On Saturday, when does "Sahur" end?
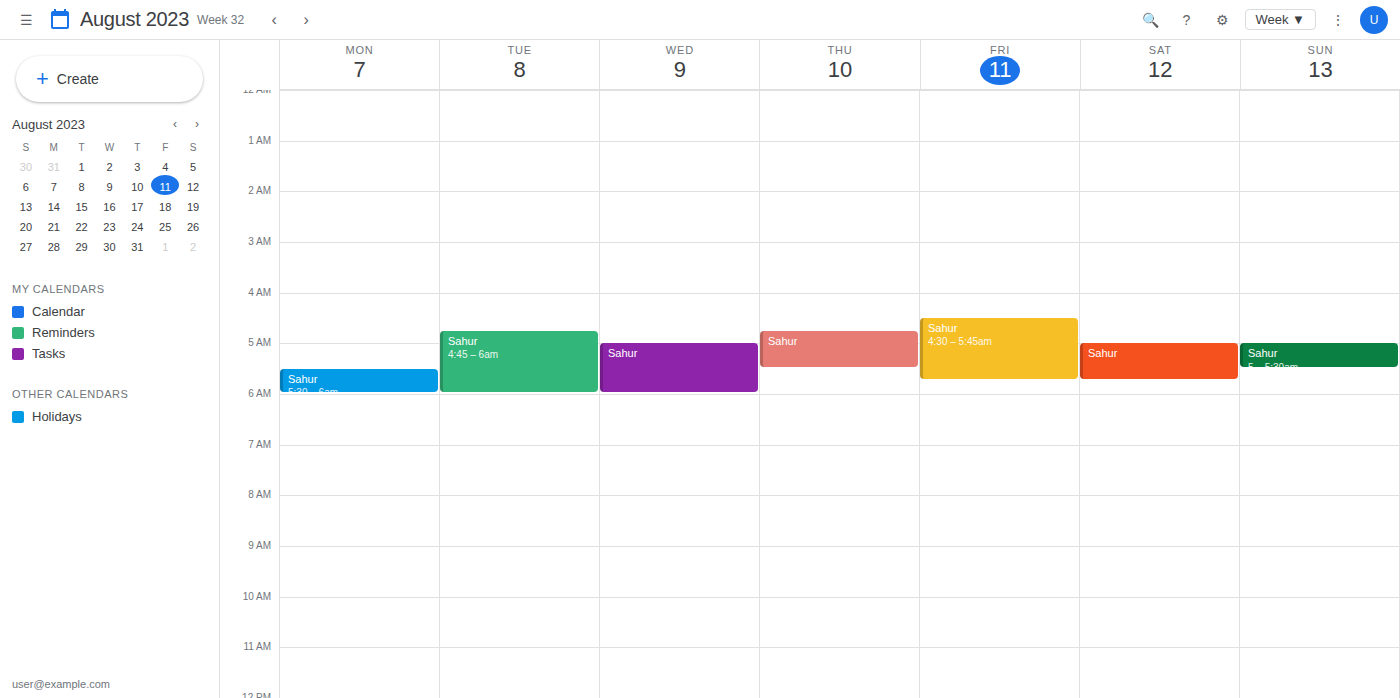
5:45 AM